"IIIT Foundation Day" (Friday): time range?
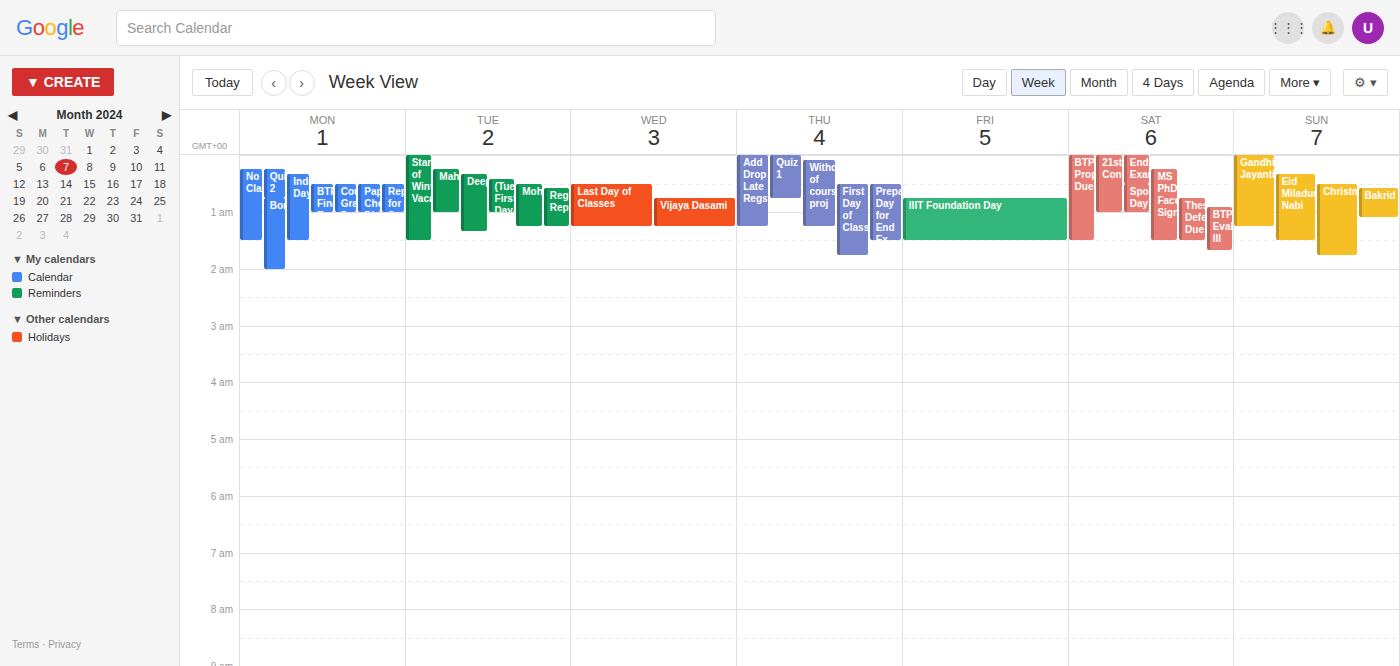
12:45 AM to 1:30 AM